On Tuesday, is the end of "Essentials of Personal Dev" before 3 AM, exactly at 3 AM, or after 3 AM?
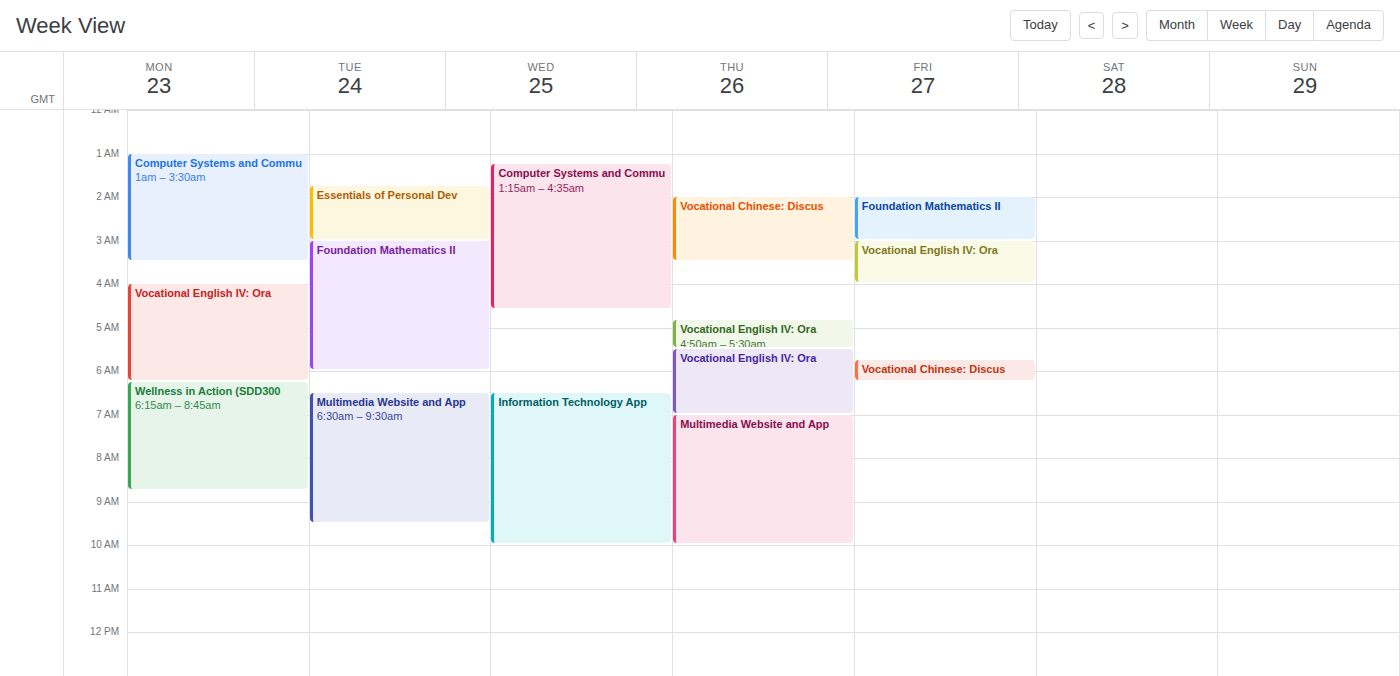
3:00 AM -- exactly at 3 AM, on the 3 AM line.